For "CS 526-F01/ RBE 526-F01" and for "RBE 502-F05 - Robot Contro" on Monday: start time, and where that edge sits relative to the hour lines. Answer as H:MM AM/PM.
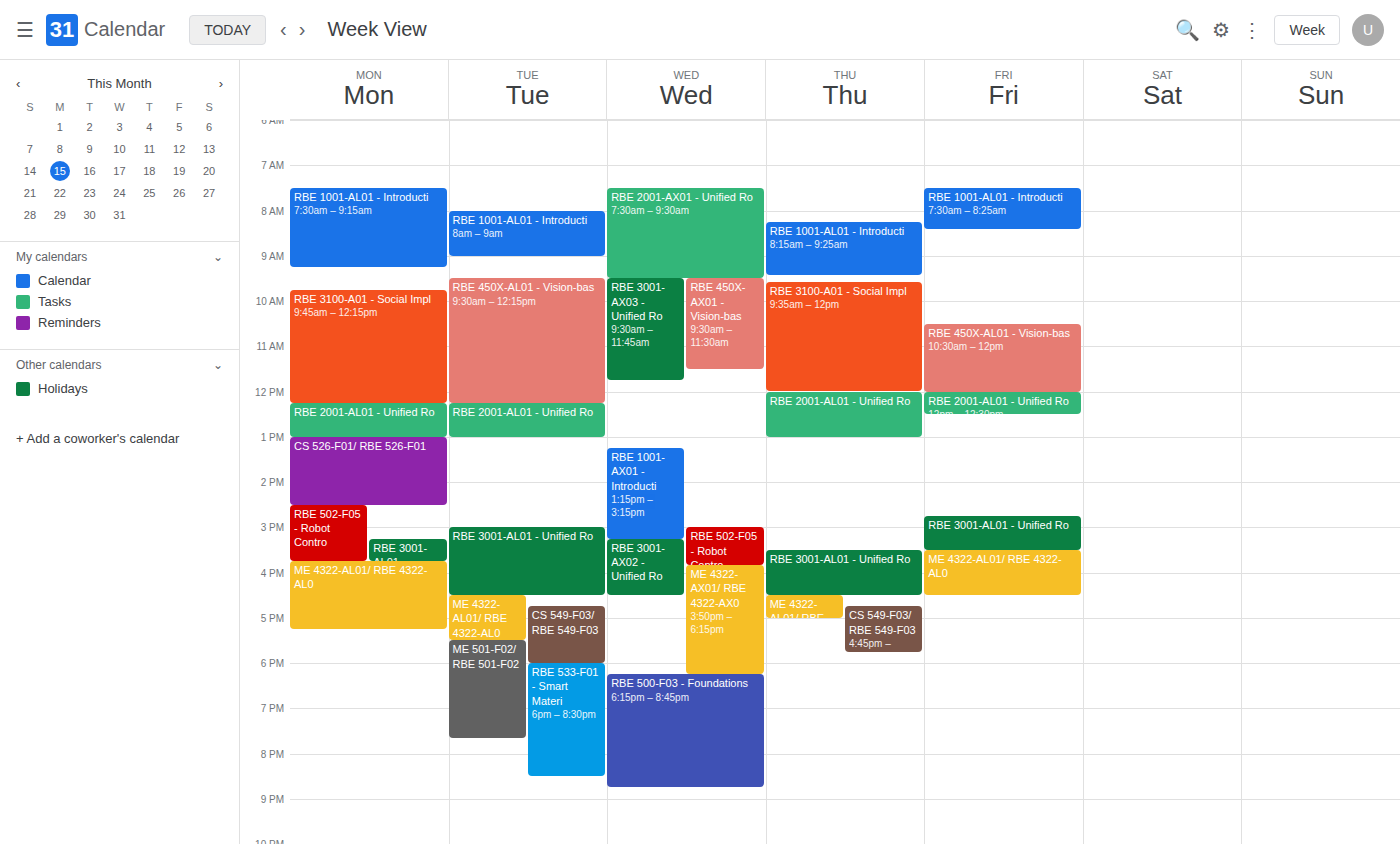
"CS 526-F01/ RBE 526-F01": 1:00 PM, exactly on the 1 PM line. "RBE 502-F05 - Robot Contro": 2:30 PM, halfway between the 2 PM and 3 PM lines.